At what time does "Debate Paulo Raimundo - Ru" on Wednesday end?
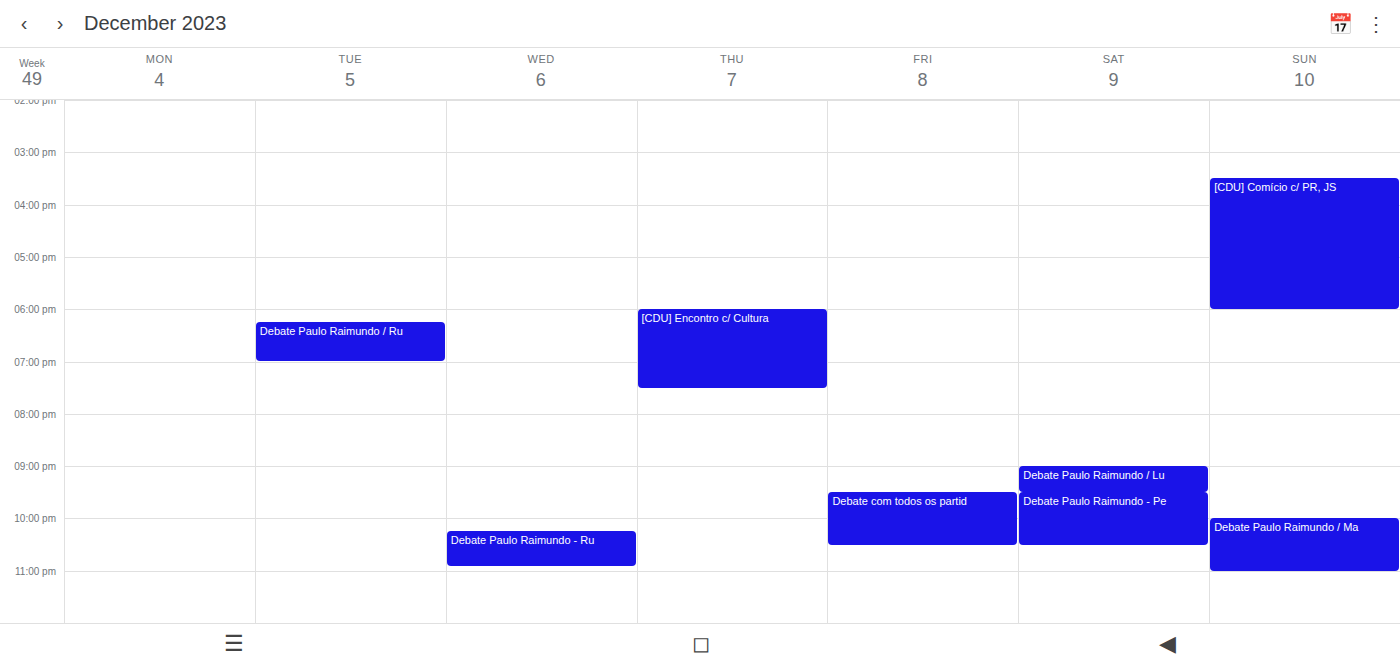
10:55 PM